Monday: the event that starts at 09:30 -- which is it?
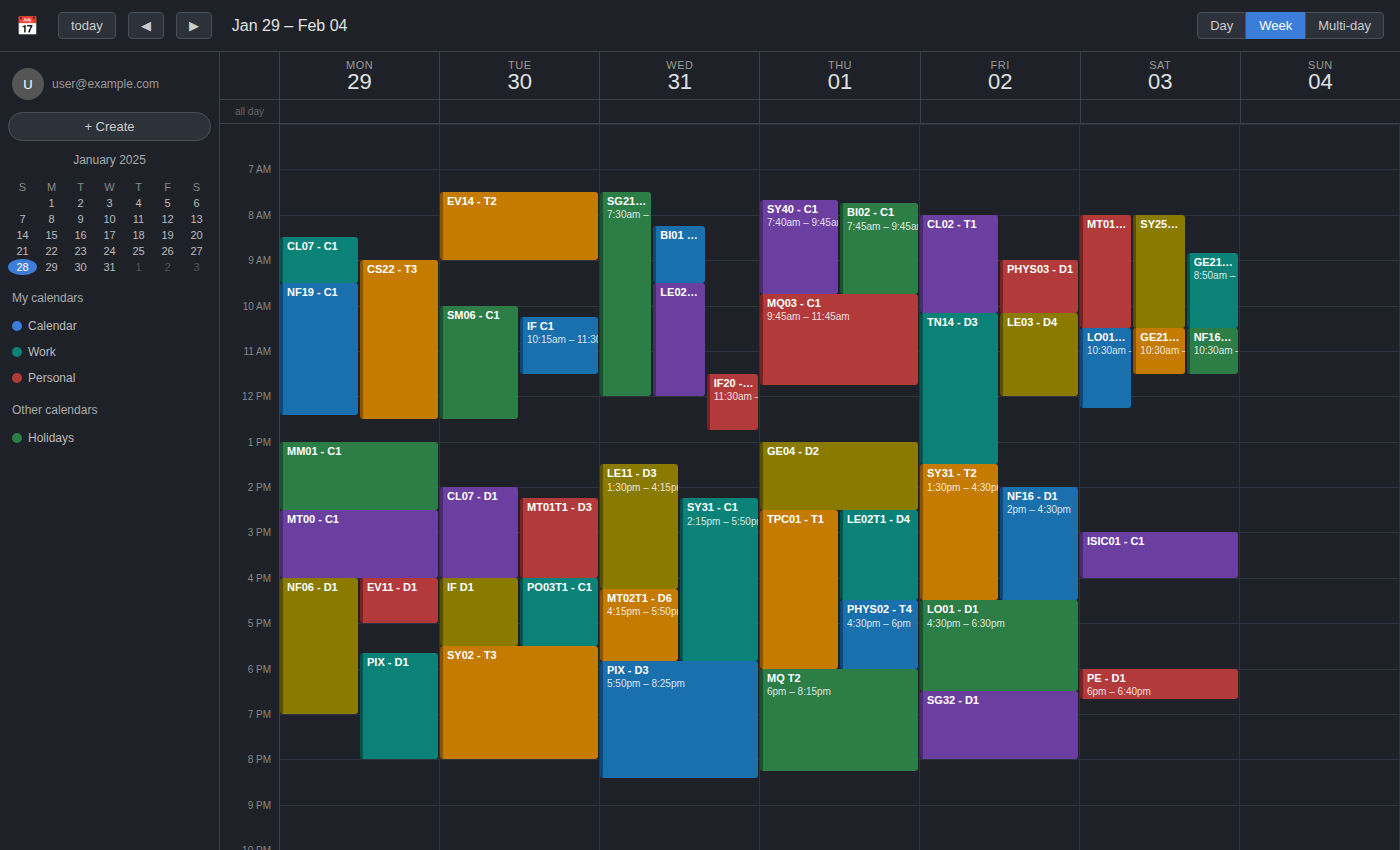
"NF19 - C1"